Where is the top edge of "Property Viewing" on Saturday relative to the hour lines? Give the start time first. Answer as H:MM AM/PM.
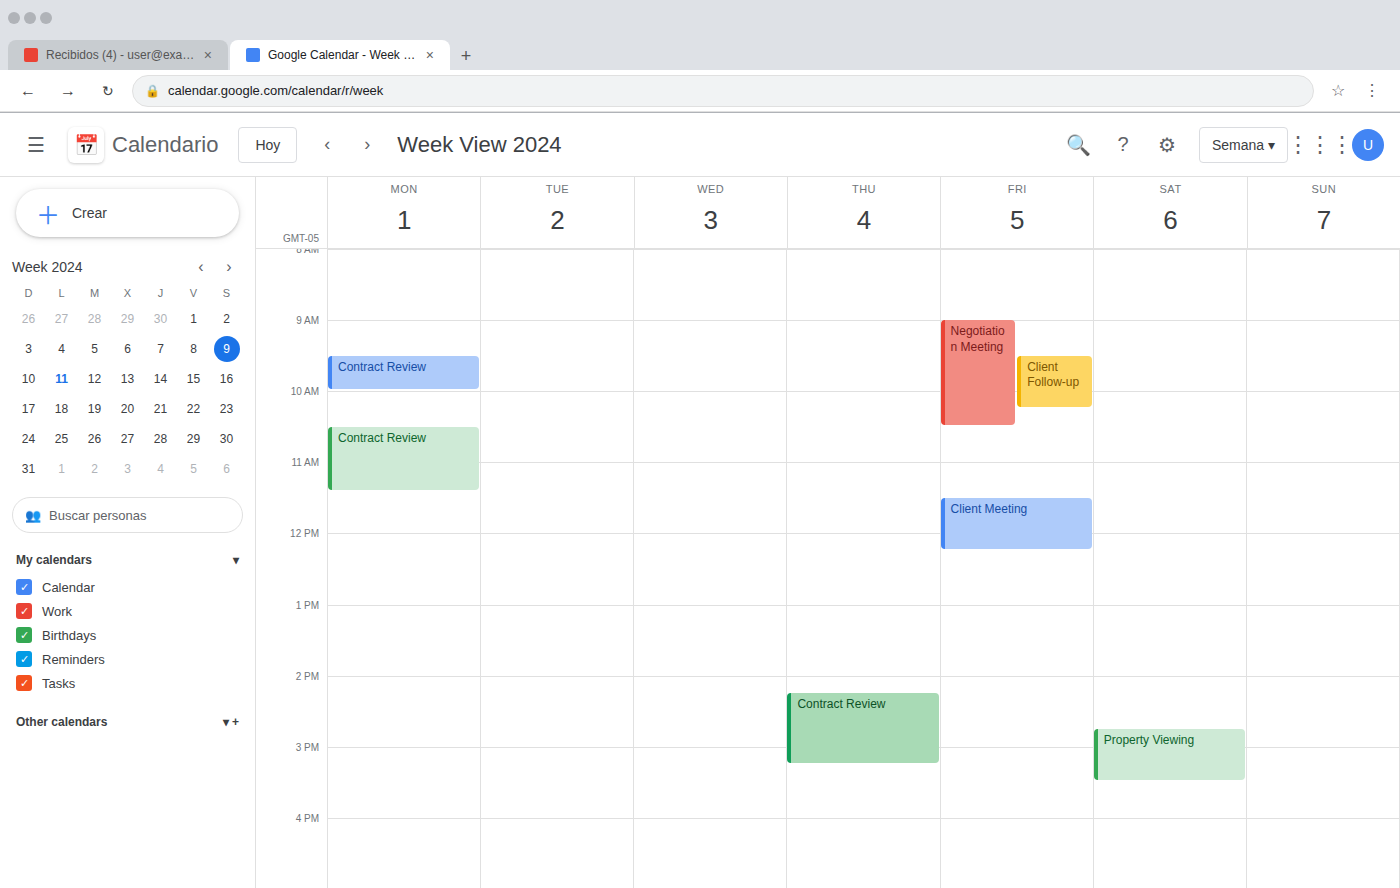
2:45 PM -- neither: three quarters of the way from the 2 PM line to the 3 PM line.